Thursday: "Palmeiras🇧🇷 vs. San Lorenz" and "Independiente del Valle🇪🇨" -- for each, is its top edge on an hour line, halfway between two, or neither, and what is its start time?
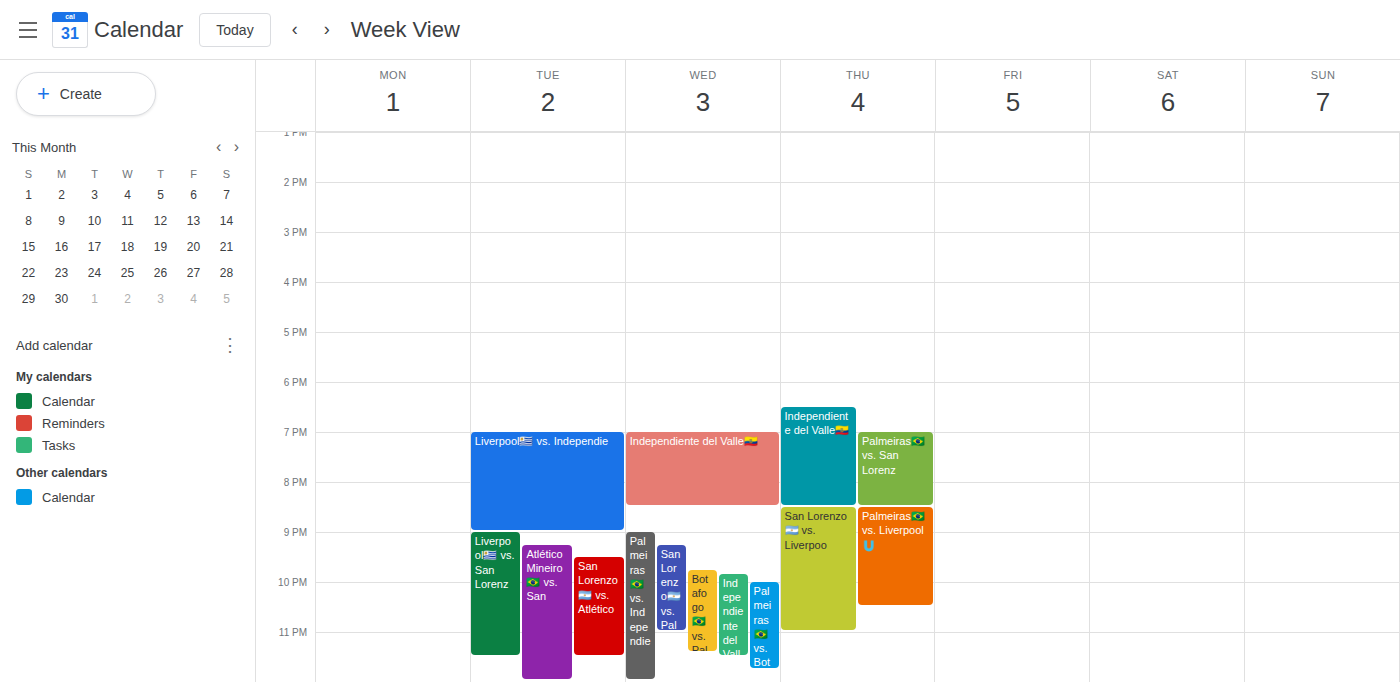
"Palmeiras🇧🇷 vs. San Lorenz": 19:00, exactly on the 19:00 line. "Independiente del Valle🇪🇨": 18:30, halfway between the 18:00 and 19:00 lines.